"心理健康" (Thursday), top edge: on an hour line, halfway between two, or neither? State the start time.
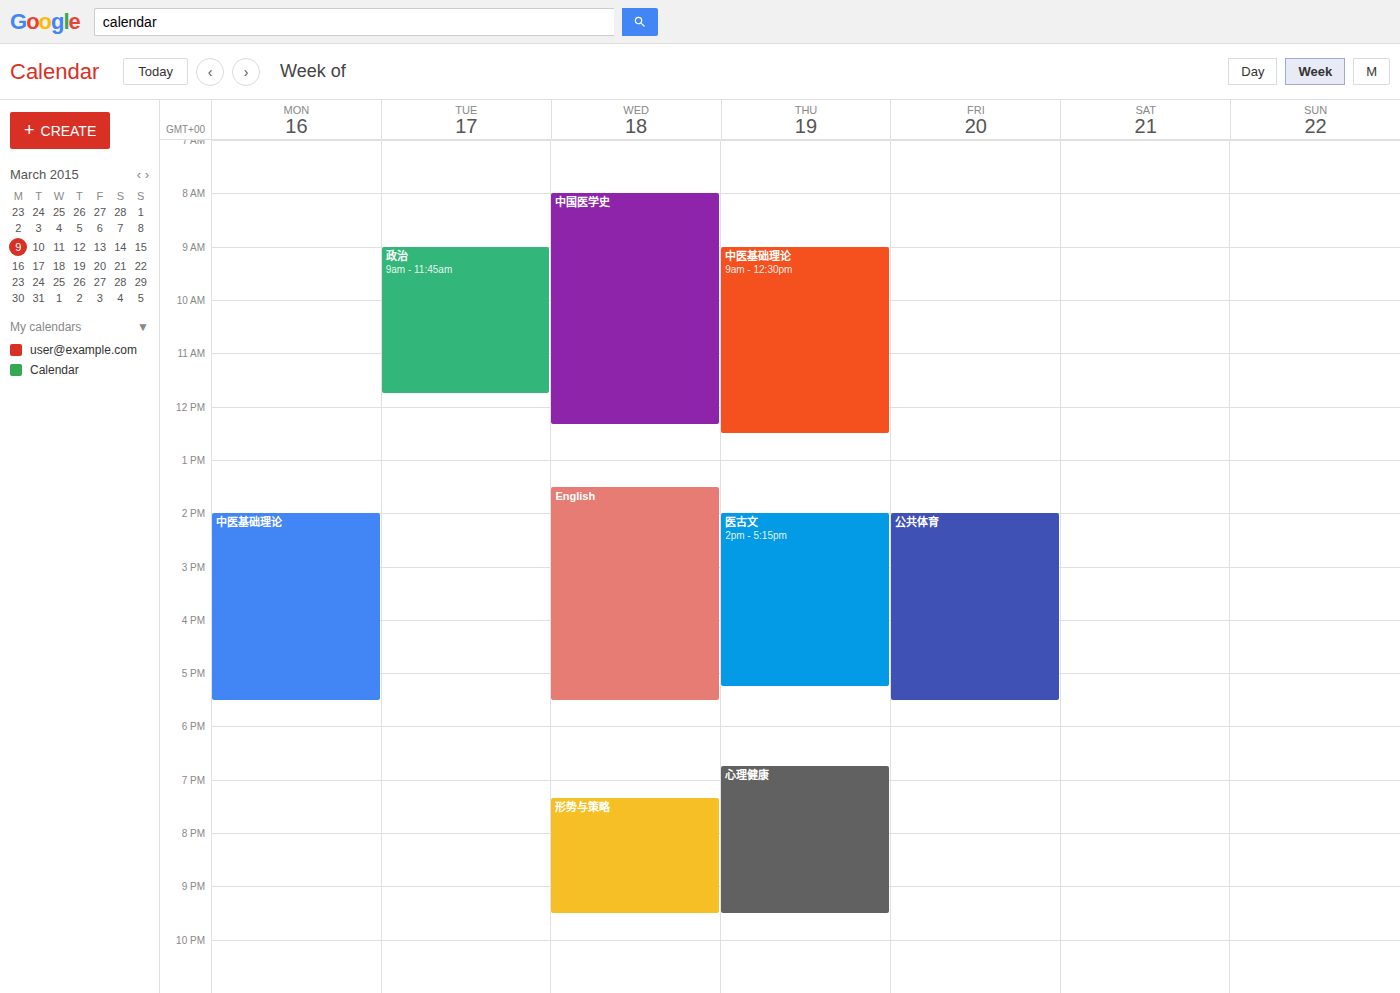
6:45 PM -- neither: three quarters of the way from the 6 PM line to the 7 PM line.